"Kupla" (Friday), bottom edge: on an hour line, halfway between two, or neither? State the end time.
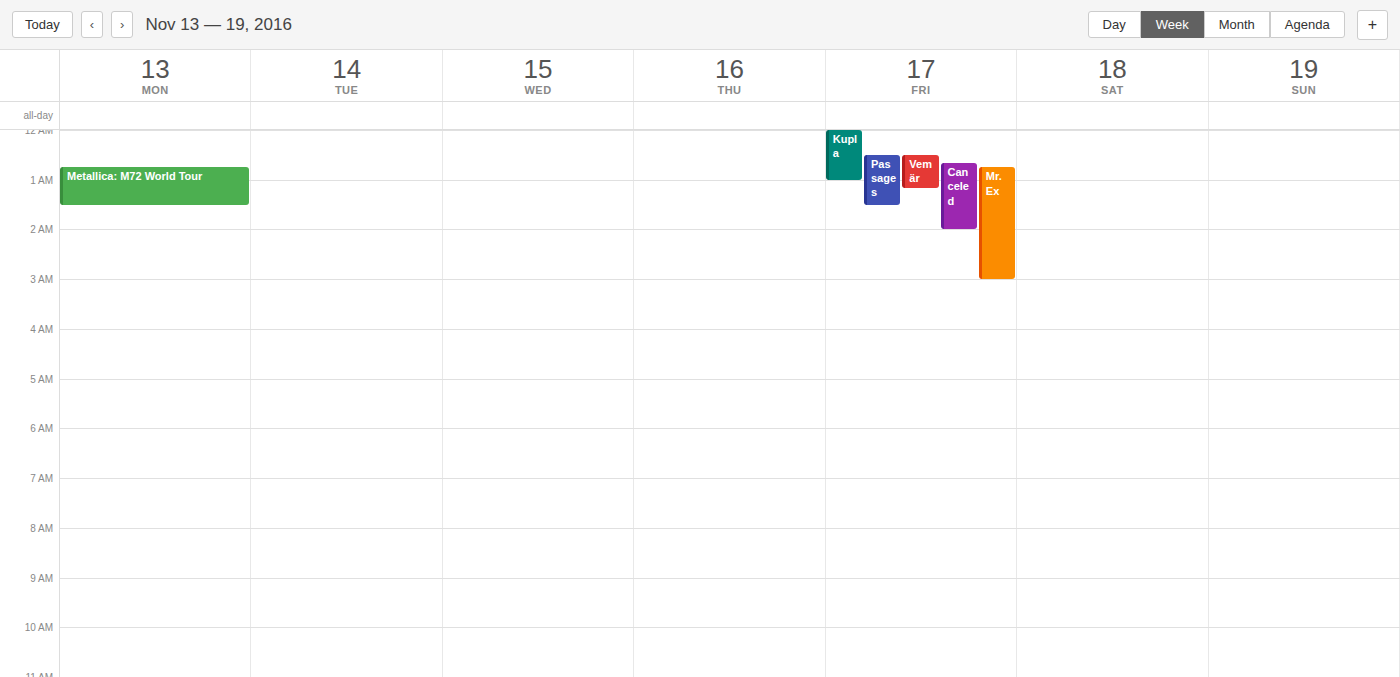
1:00 AM -- exactly on the 1 AM line.